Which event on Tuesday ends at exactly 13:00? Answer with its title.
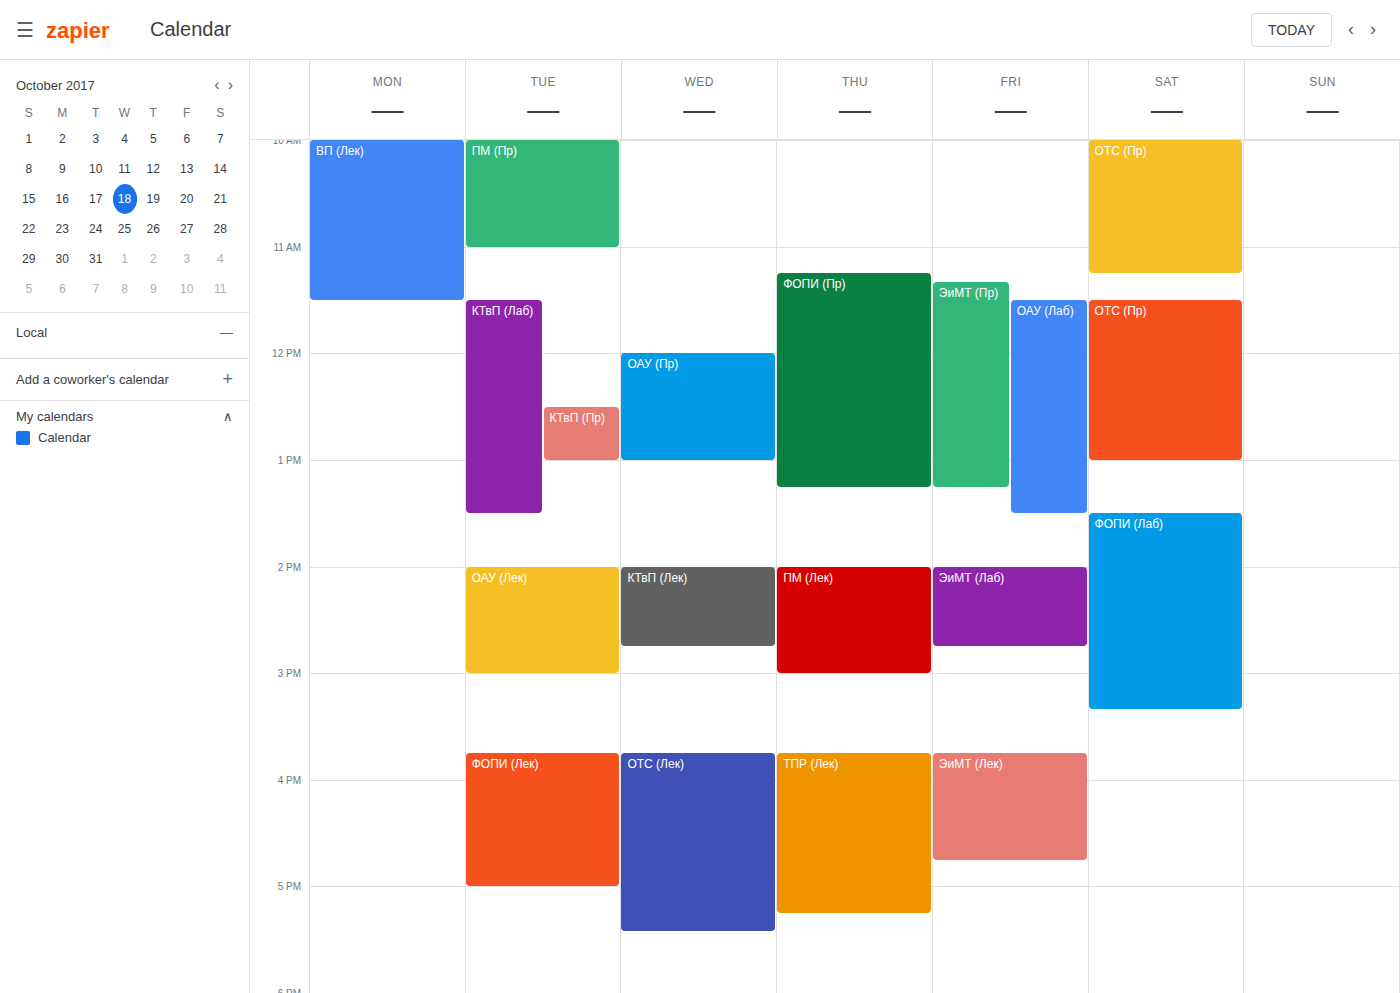
"КТвП (Пр)"